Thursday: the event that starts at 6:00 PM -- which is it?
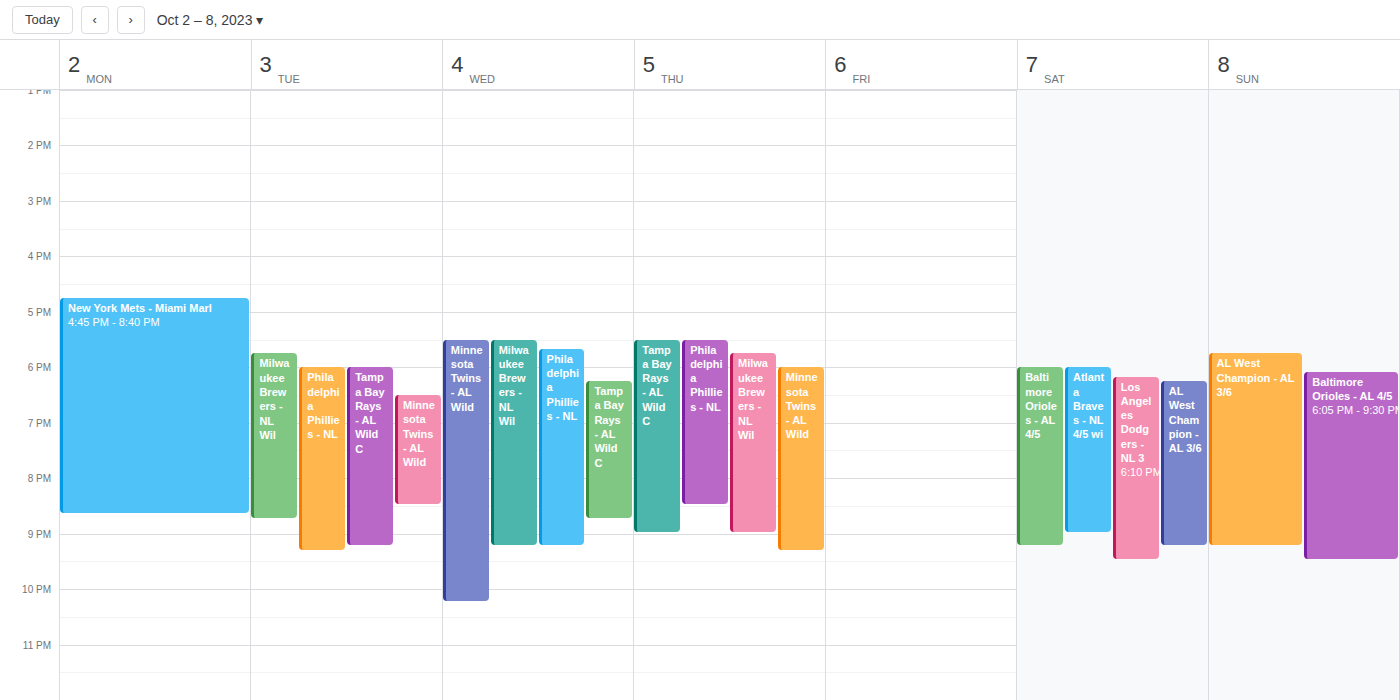
"Minnesota Twins - AL Wild"